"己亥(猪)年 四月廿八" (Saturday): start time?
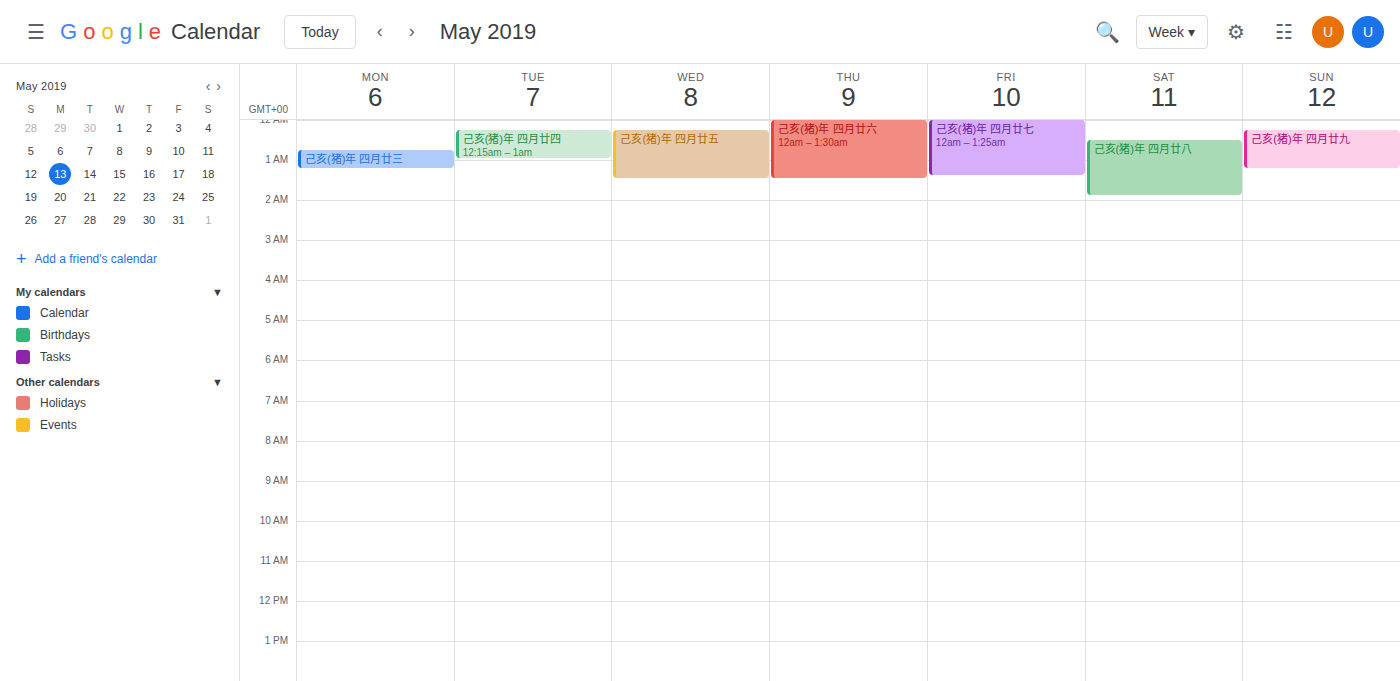
00:30